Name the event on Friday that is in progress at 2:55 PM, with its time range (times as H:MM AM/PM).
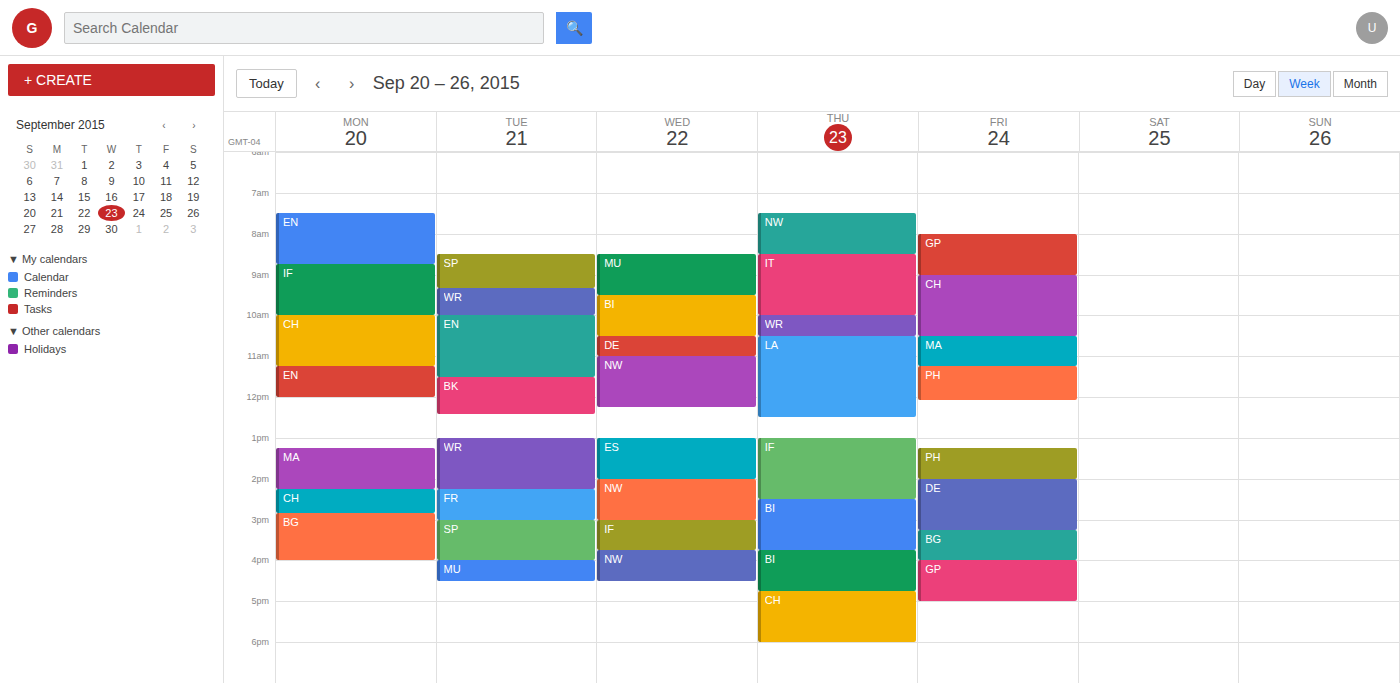
"DE", 2:00 PM to 3:15 PM